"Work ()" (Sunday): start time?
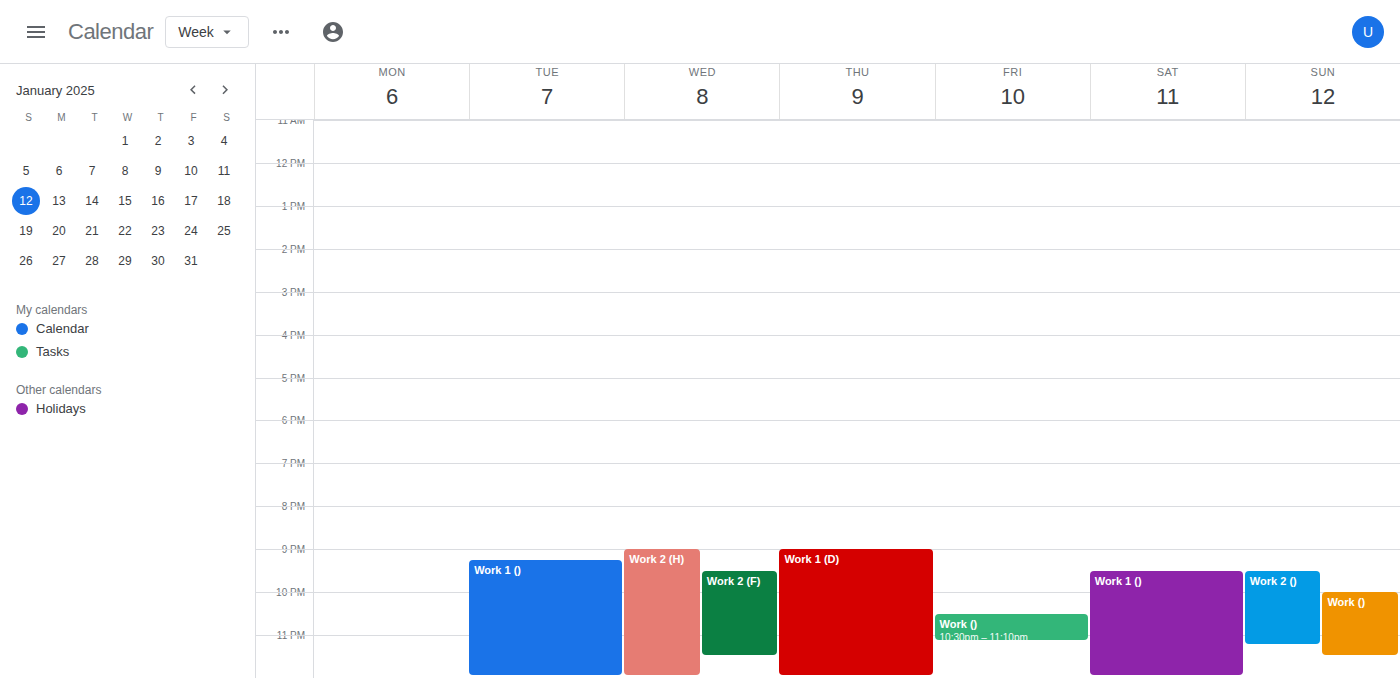
22:00